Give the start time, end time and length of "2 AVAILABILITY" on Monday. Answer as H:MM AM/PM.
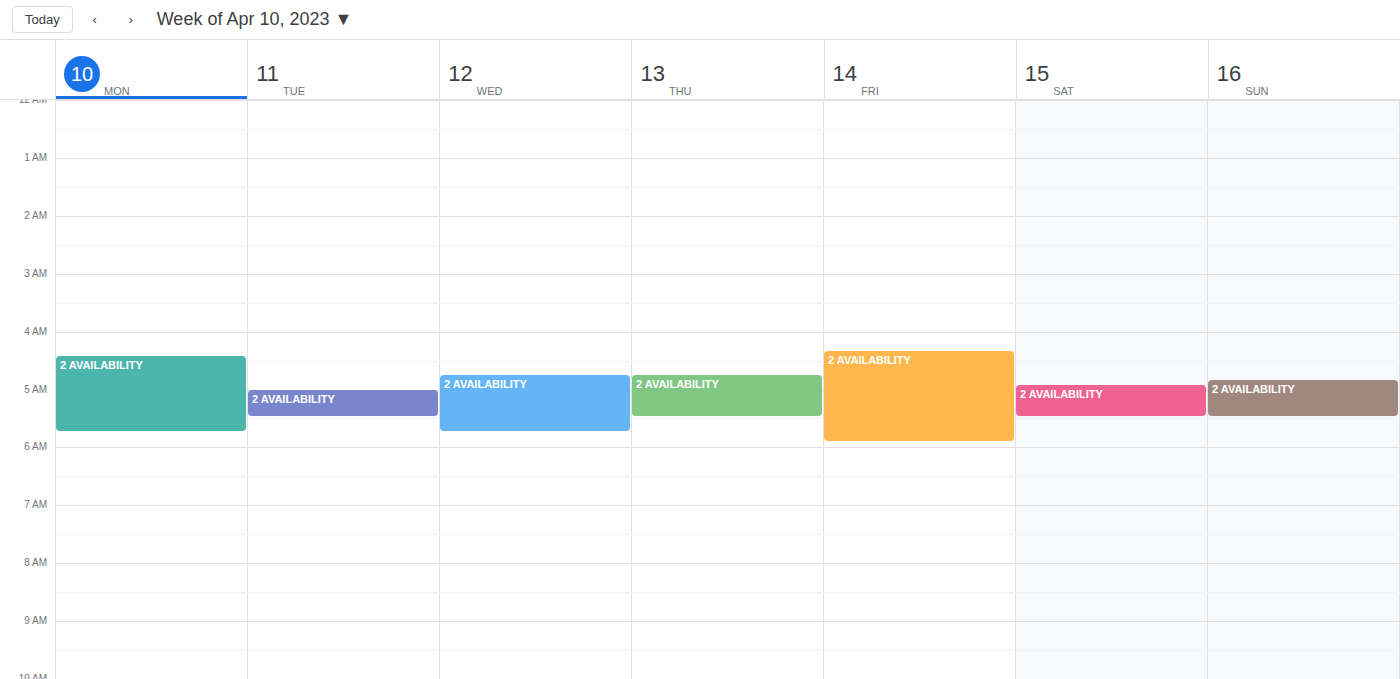
4:25 AM to 5:45 AM, 1 hour 20 minutes